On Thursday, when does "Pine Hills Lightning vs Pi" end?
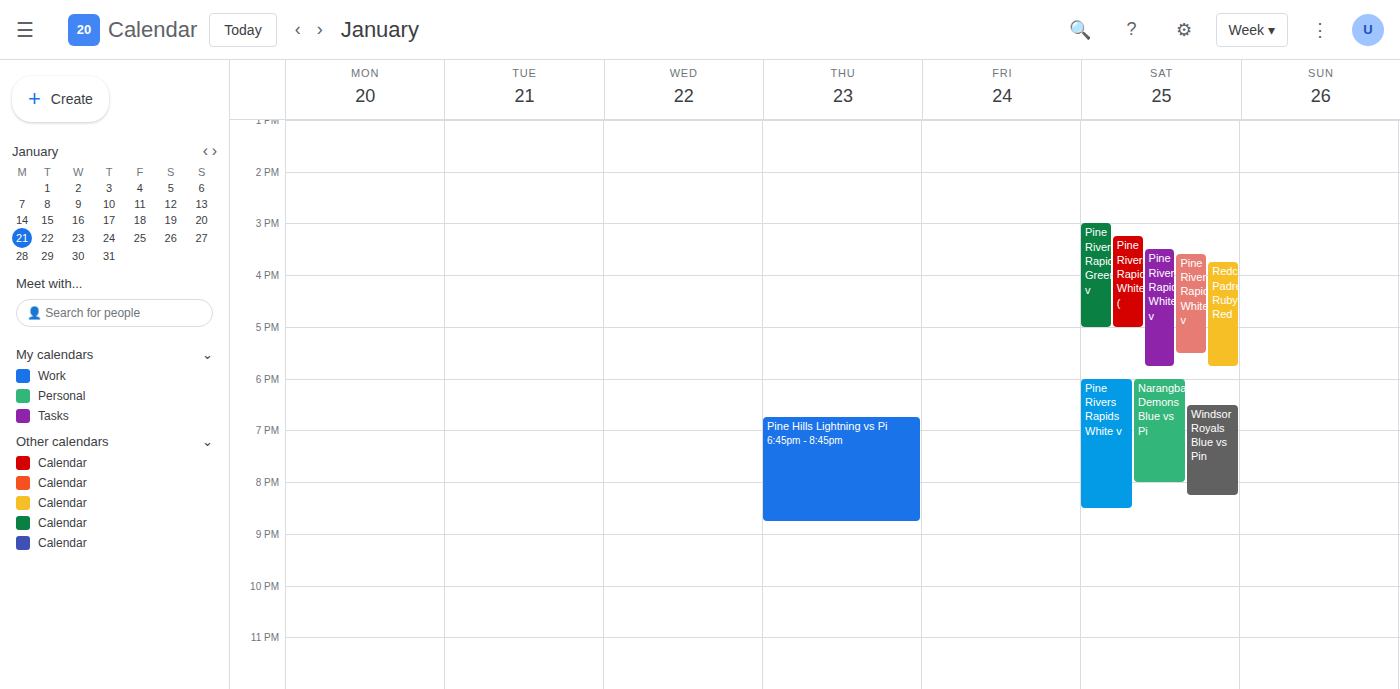
8:45 PM